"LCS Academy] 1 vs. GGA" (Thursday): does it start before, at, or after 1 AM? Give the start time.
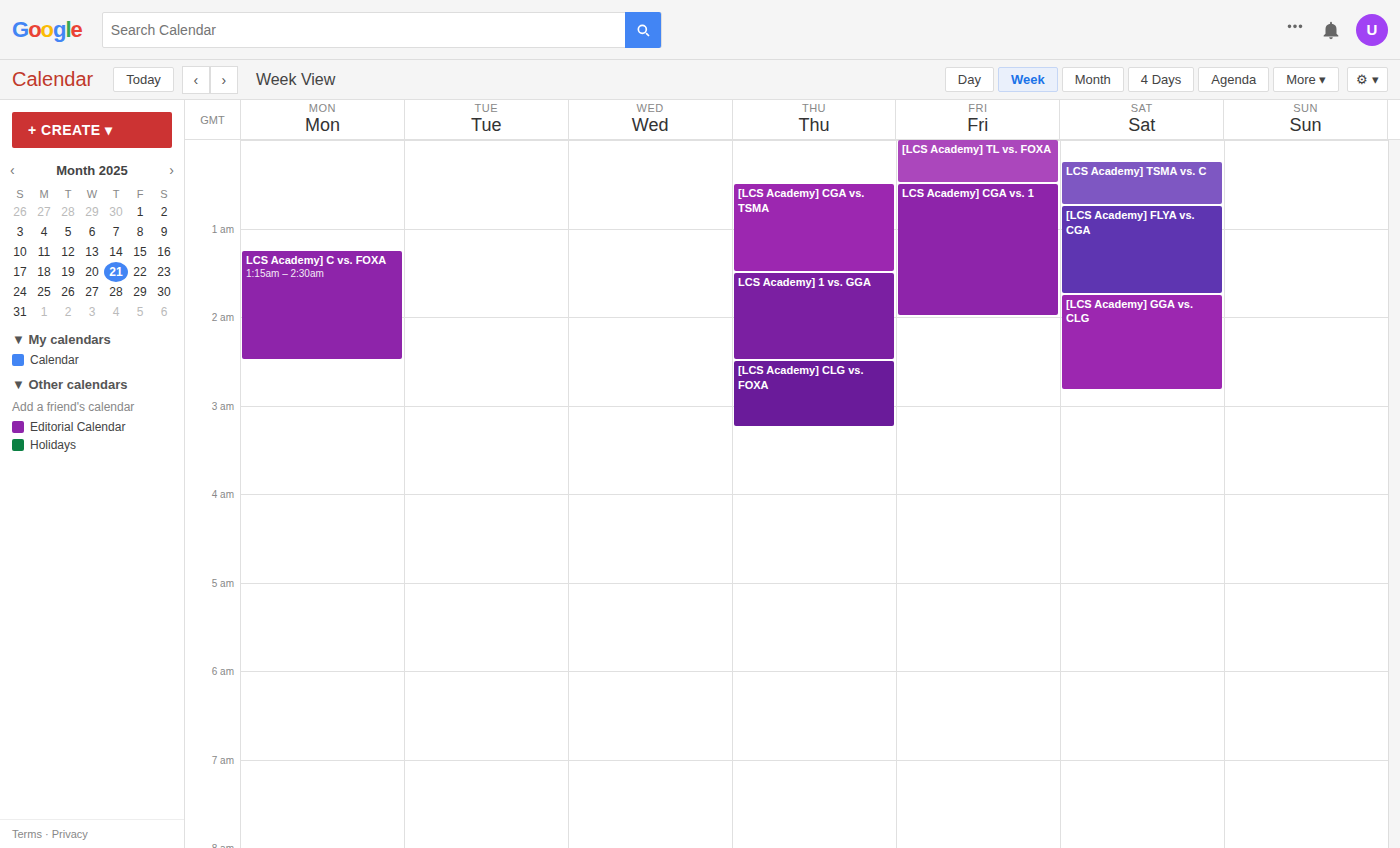
1:30 AM -- after 1 AM, 30 minutes below the 1 AM line.